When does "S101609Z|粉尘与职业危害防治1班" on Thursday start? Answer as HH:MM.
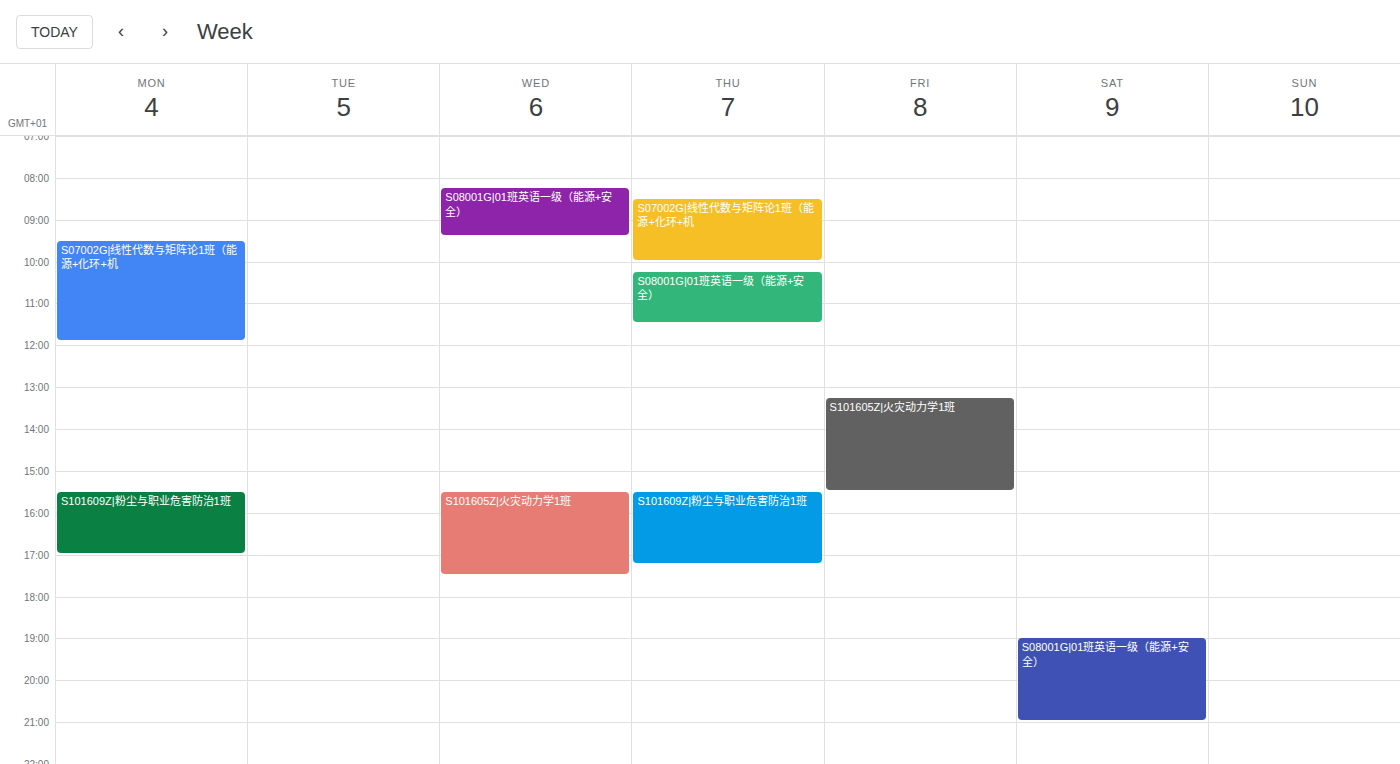
15:30